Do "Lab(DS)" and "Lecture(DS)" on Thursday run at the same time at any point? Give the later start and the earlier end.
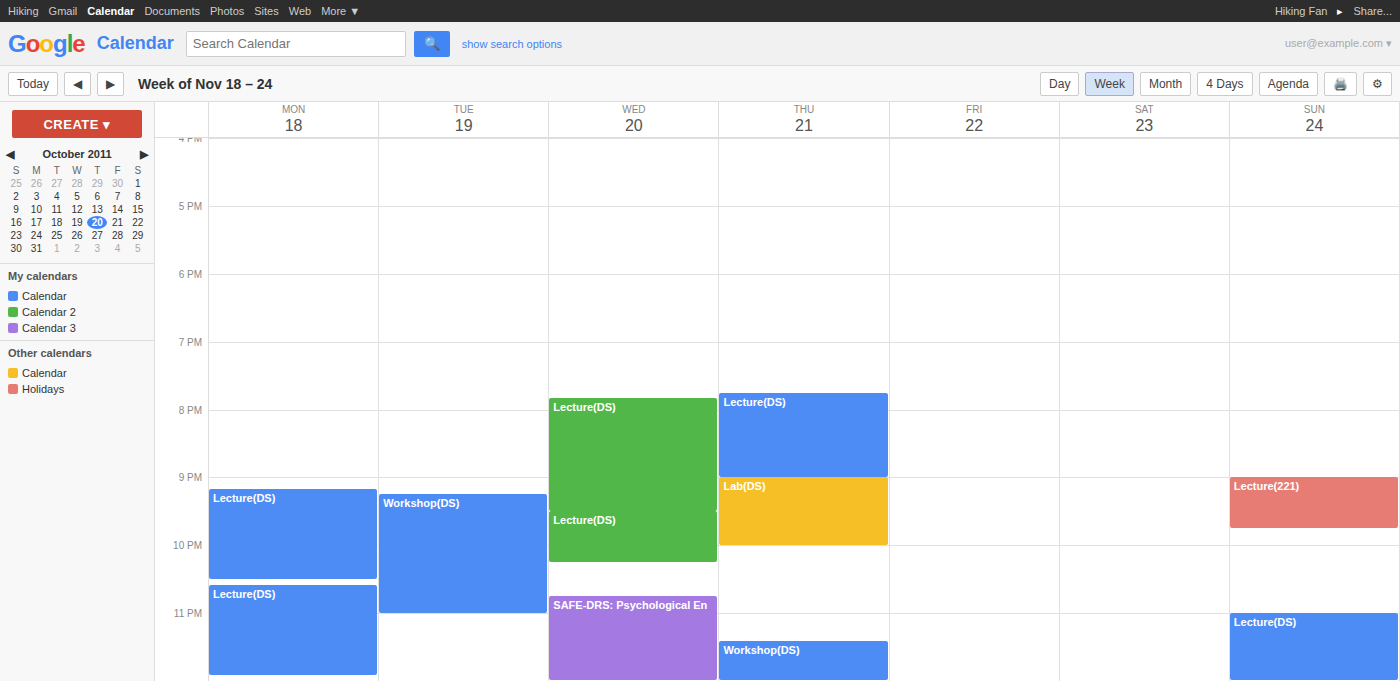
"Lecture(DS)" ends at 9:00 PM, exactly when "Lab(DS)" starts -- they touch but do not overlap.